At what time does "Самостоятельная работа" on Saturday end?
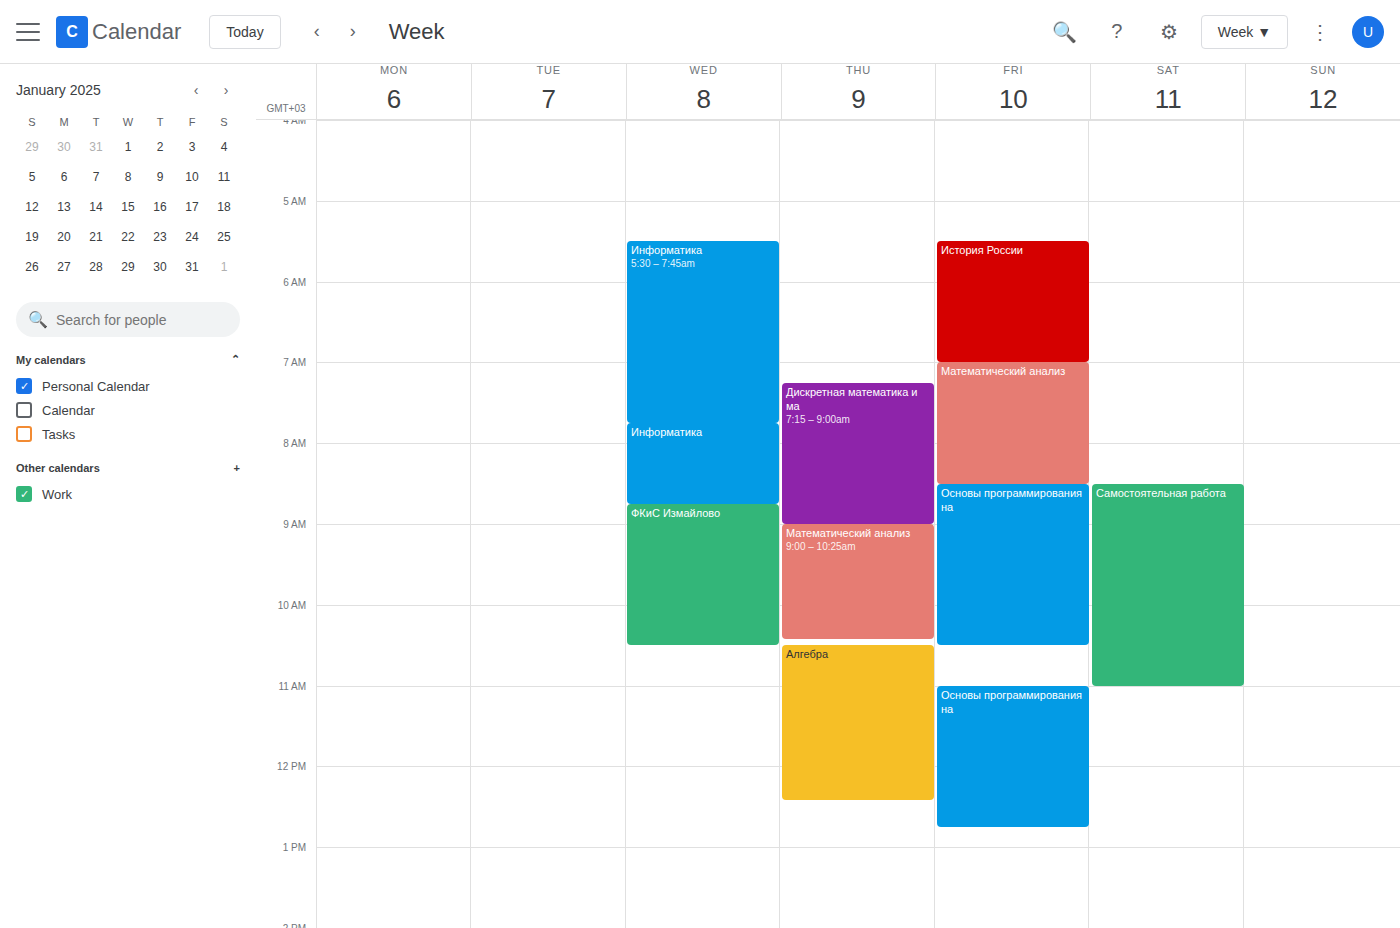
11:00 AM